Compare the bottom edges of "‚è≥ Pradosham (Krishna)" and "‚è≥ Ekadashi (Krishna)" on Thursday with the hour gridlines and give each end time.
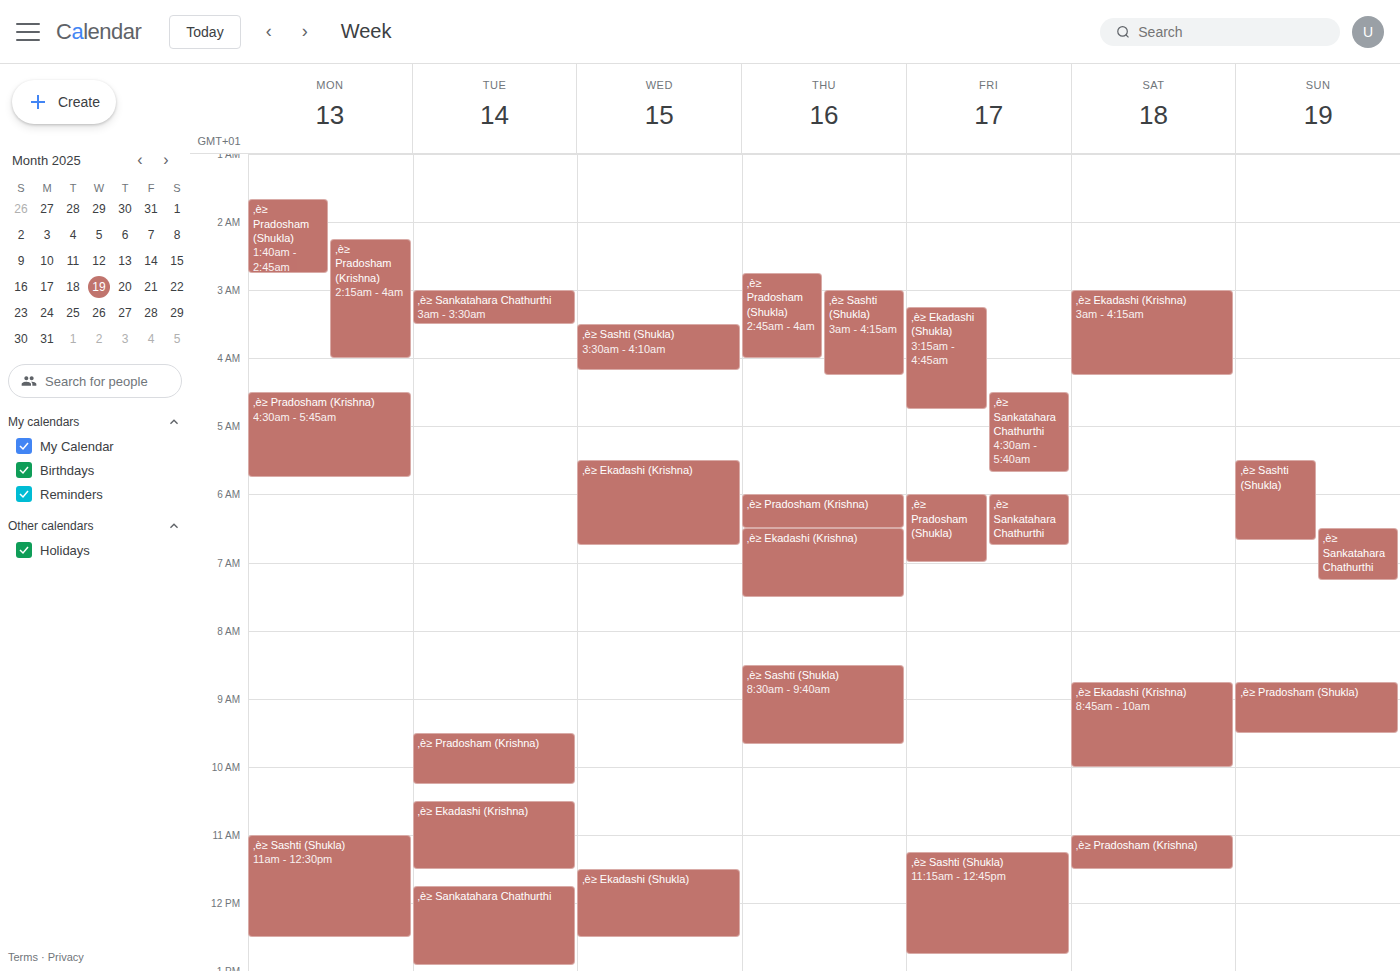
"‚è≥ Pradosham (Krishna)": 6:30 AM, halfway between the 6 AM and 7 AM lines. "‚è≥ Ekadashi (Krishna)": 7:30 AM, halfway between the 7 AM and 8 AM lines.